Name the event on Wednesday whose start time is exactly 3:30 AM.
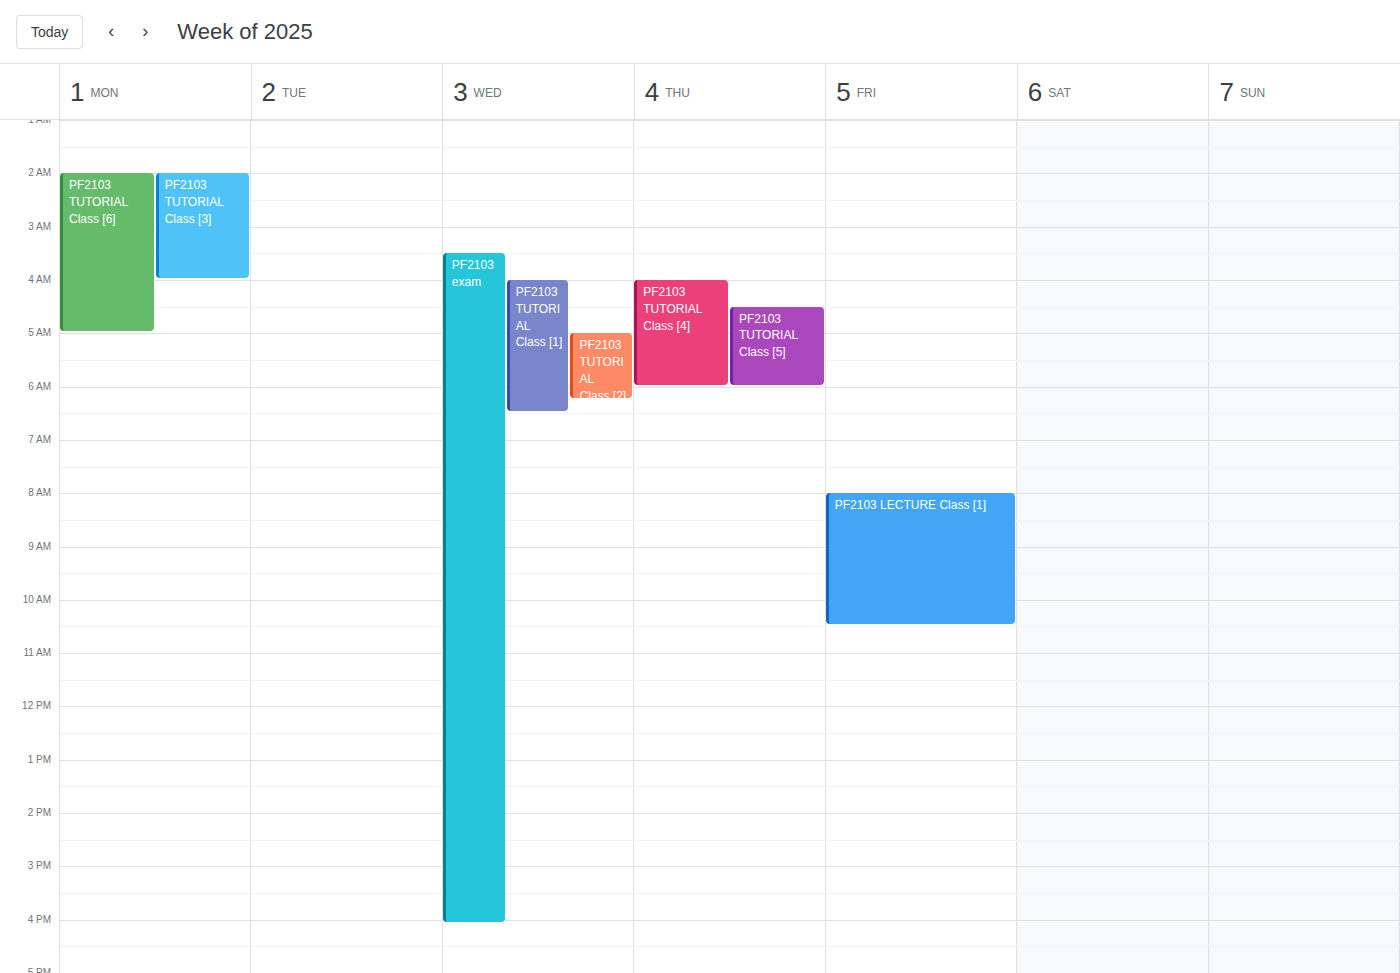
"PF2103 exam"